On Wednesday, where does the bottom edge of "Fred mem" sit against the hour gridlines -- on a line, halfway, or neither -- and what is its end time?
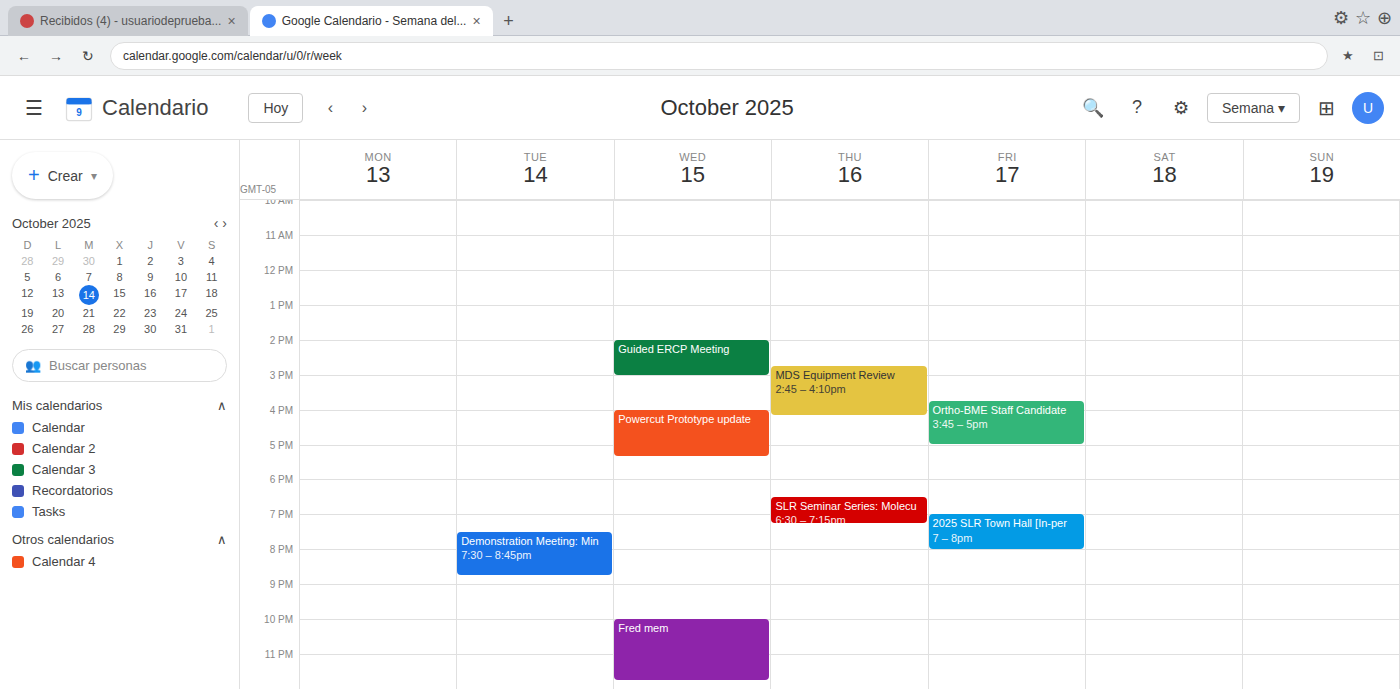
11:45 PM -- neither: three quarters of the way from the 11 PM line to the 12 AM line.